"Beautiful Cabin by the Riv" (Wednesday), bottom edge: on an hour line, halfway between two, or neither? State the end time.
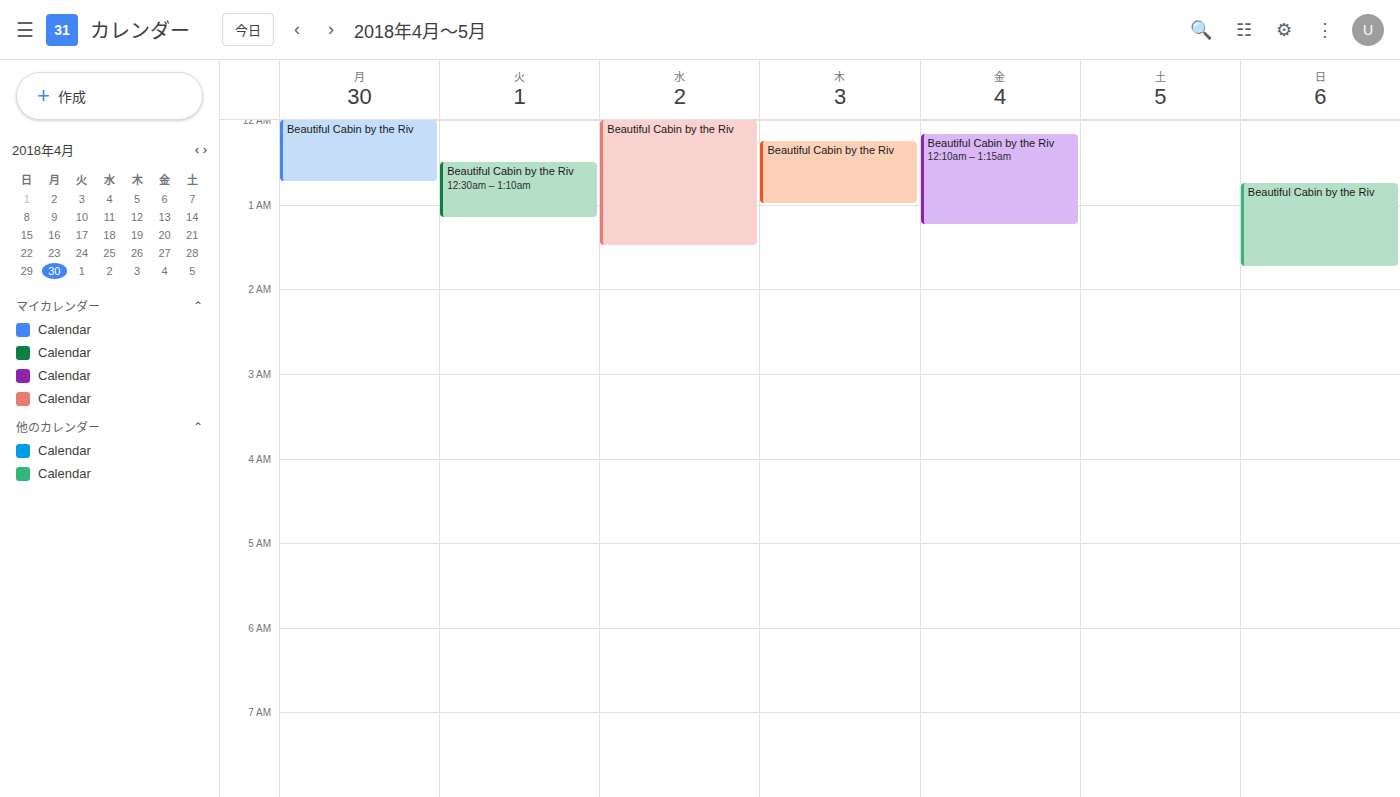
1:30 AM -- halfway between the 1 AM and 2 AM lines.